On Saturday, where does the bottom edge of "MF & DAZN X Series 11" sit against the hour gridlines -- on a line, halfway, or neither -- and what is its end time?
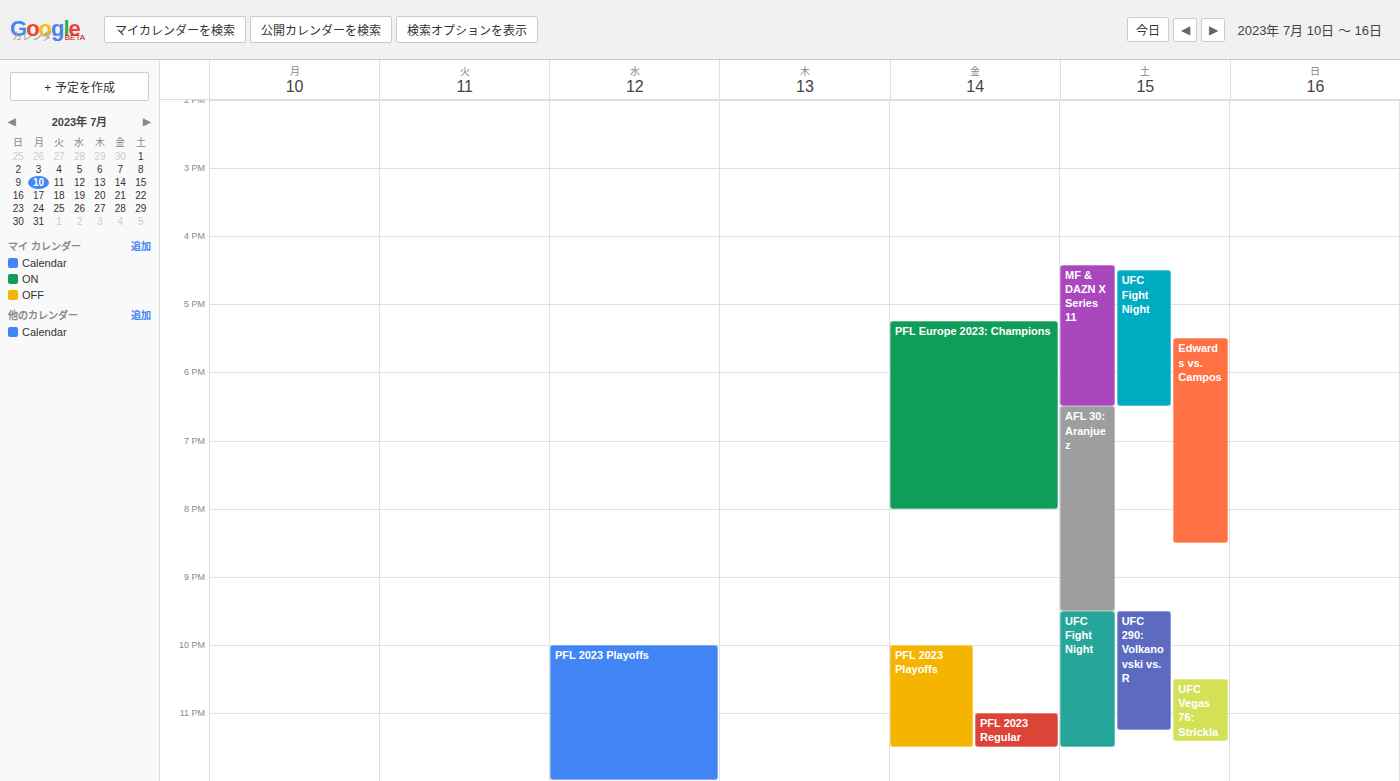
6:30 PM -- halfway between the 6 PM and 7 PM lines.